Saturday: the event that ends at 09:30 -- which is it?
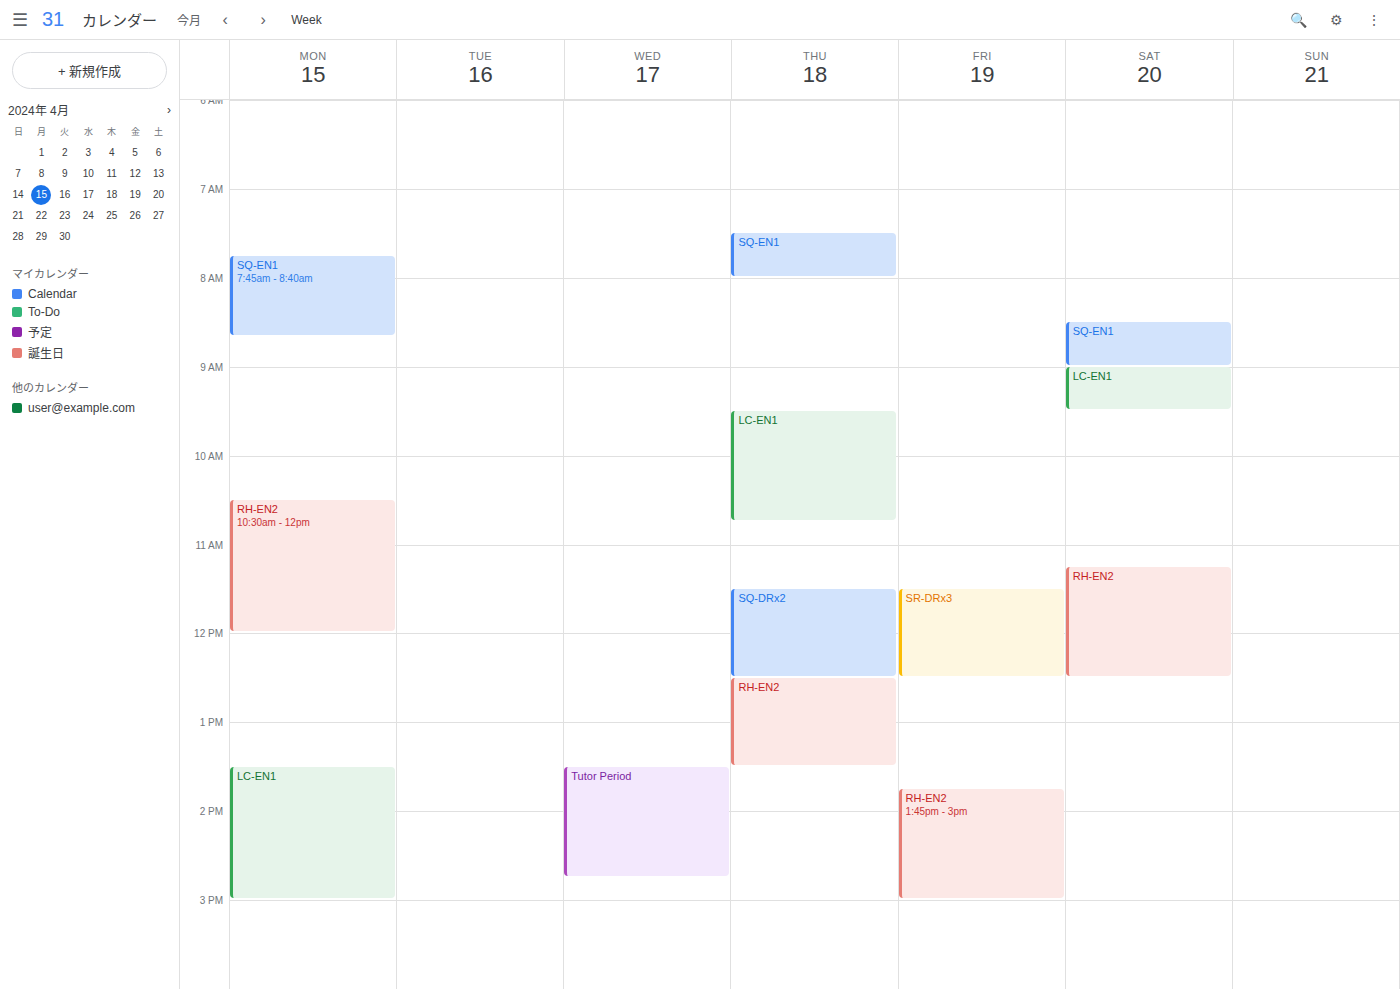
"LC-EN1"